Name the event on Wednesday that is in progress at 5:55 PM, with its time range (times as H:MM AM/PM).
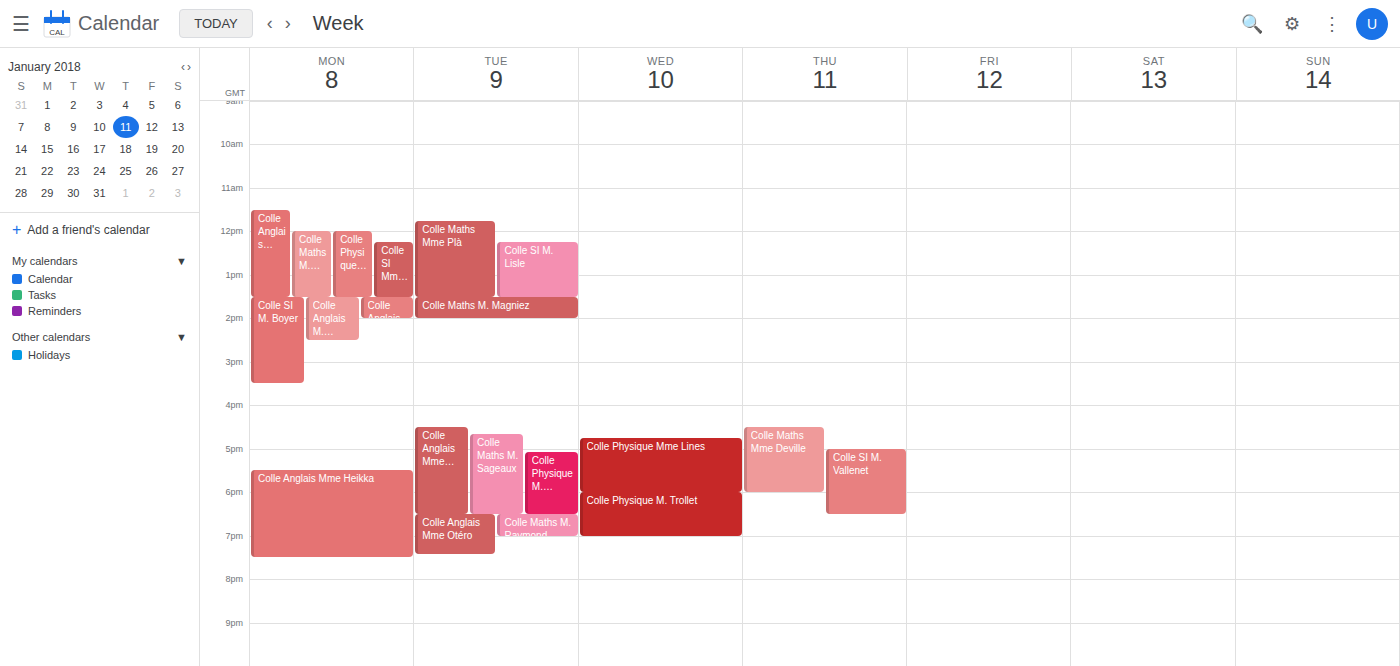
"Colle Physique Mme Lines", 4:45 PM to 6:00 PM